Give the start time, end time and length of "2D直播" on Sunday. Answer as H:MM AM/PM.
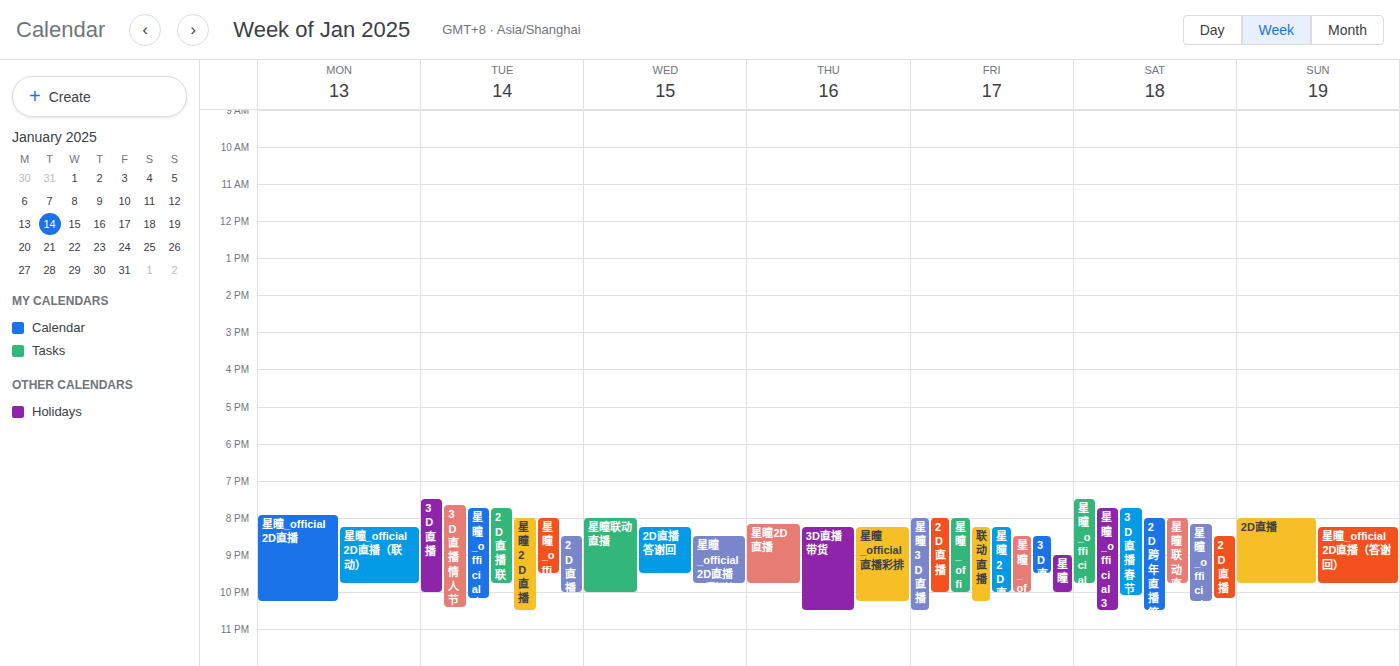
8:00 PM to 9:45 PM, 1 hour 45 minutes